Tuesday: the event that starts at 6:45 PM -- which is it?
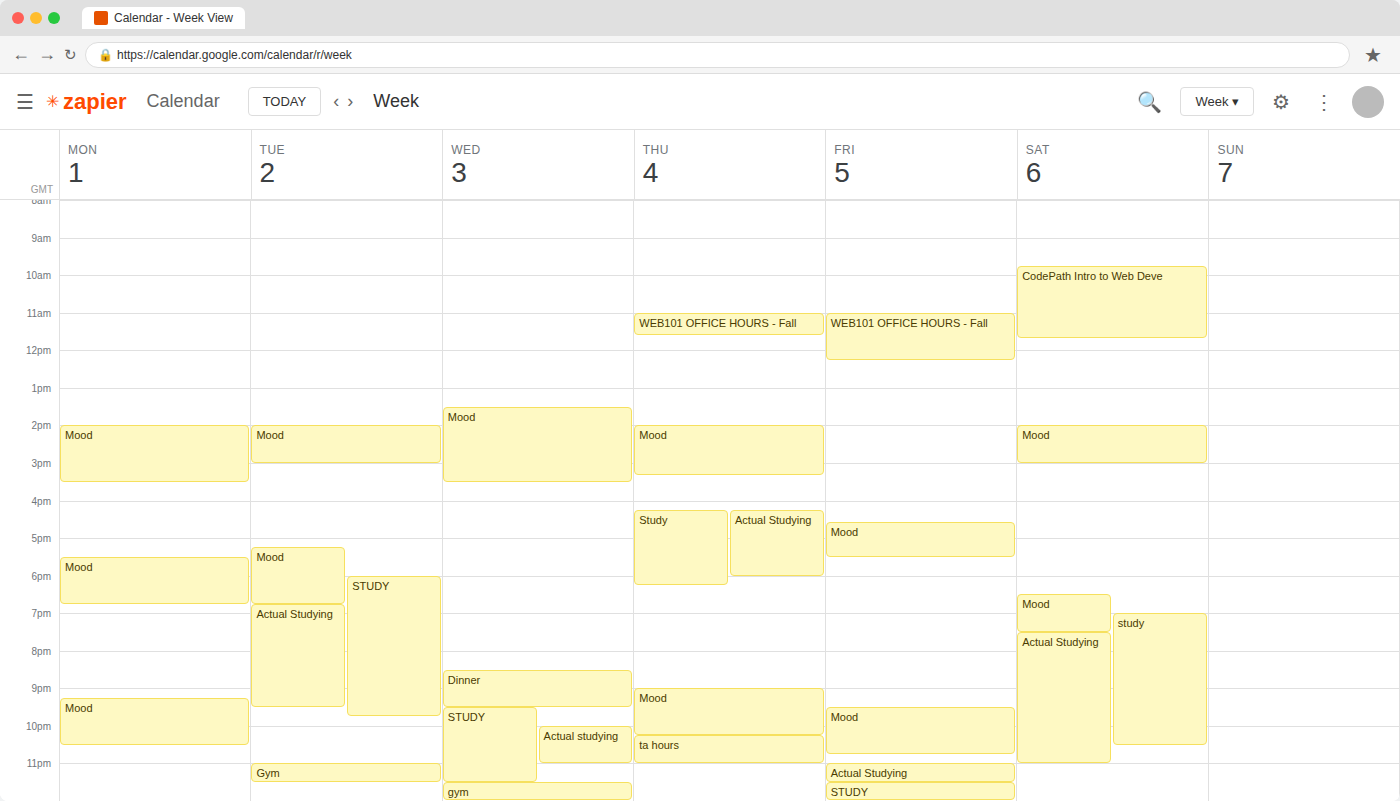
"Actual Studying"